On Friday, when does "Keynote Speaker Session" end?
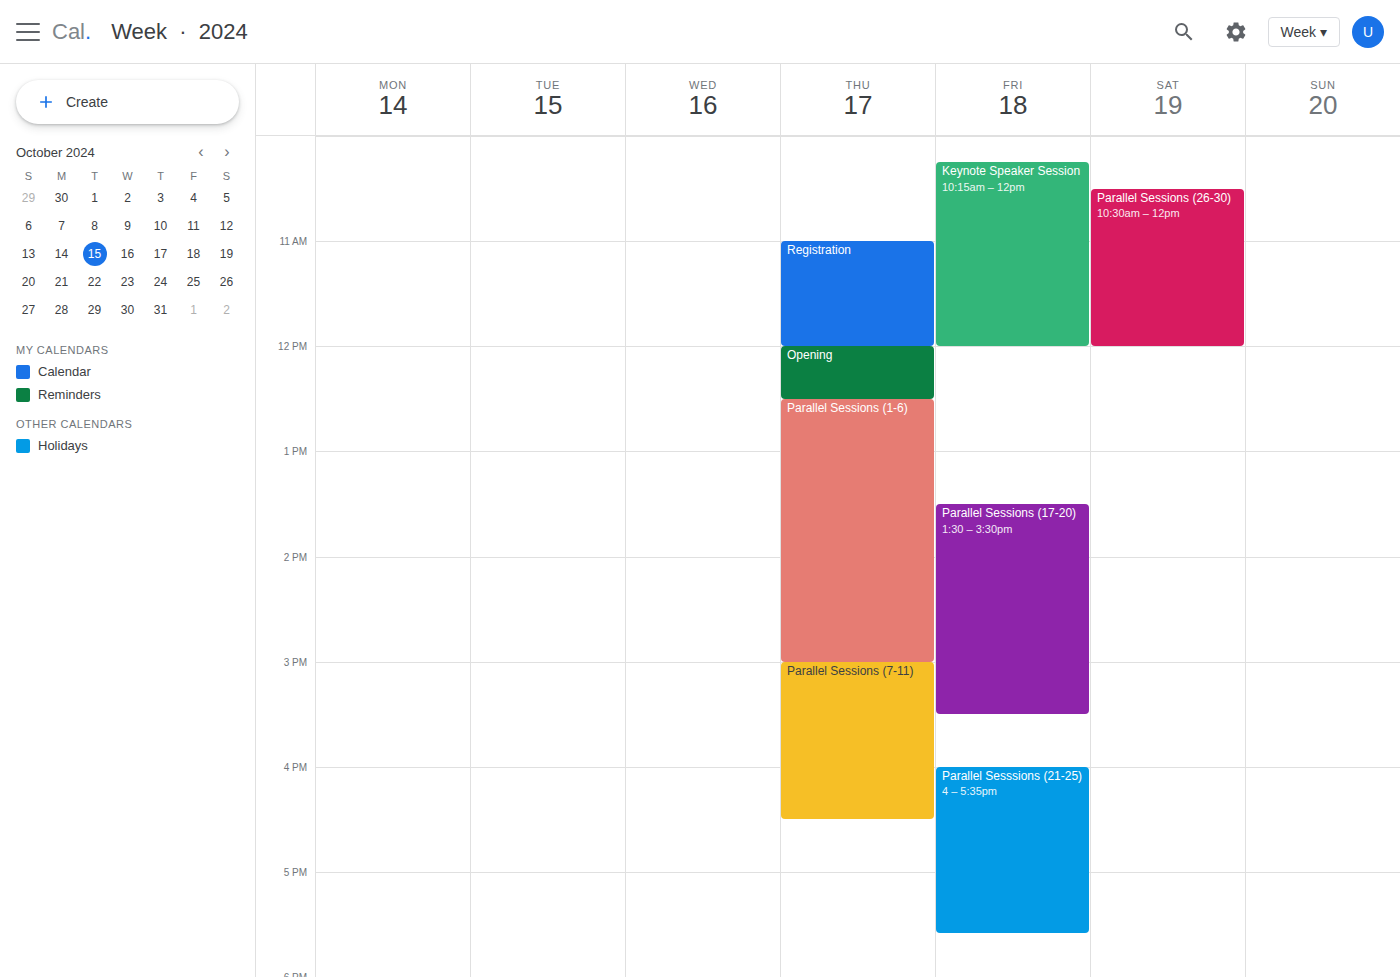
12:00 PM